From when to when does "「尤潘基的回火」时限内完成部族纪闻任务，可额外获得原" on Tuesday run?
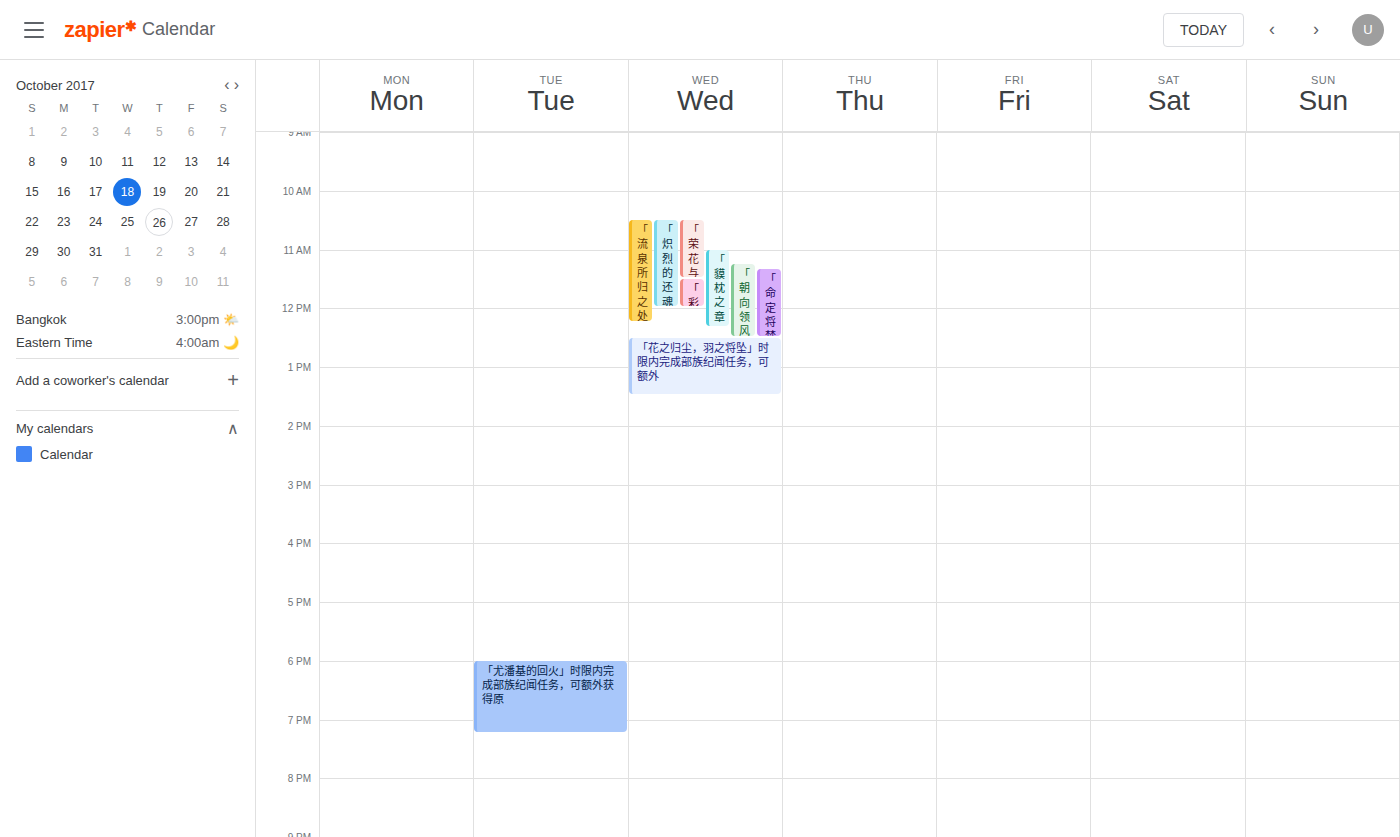
6:00 PM to 7:15 PM